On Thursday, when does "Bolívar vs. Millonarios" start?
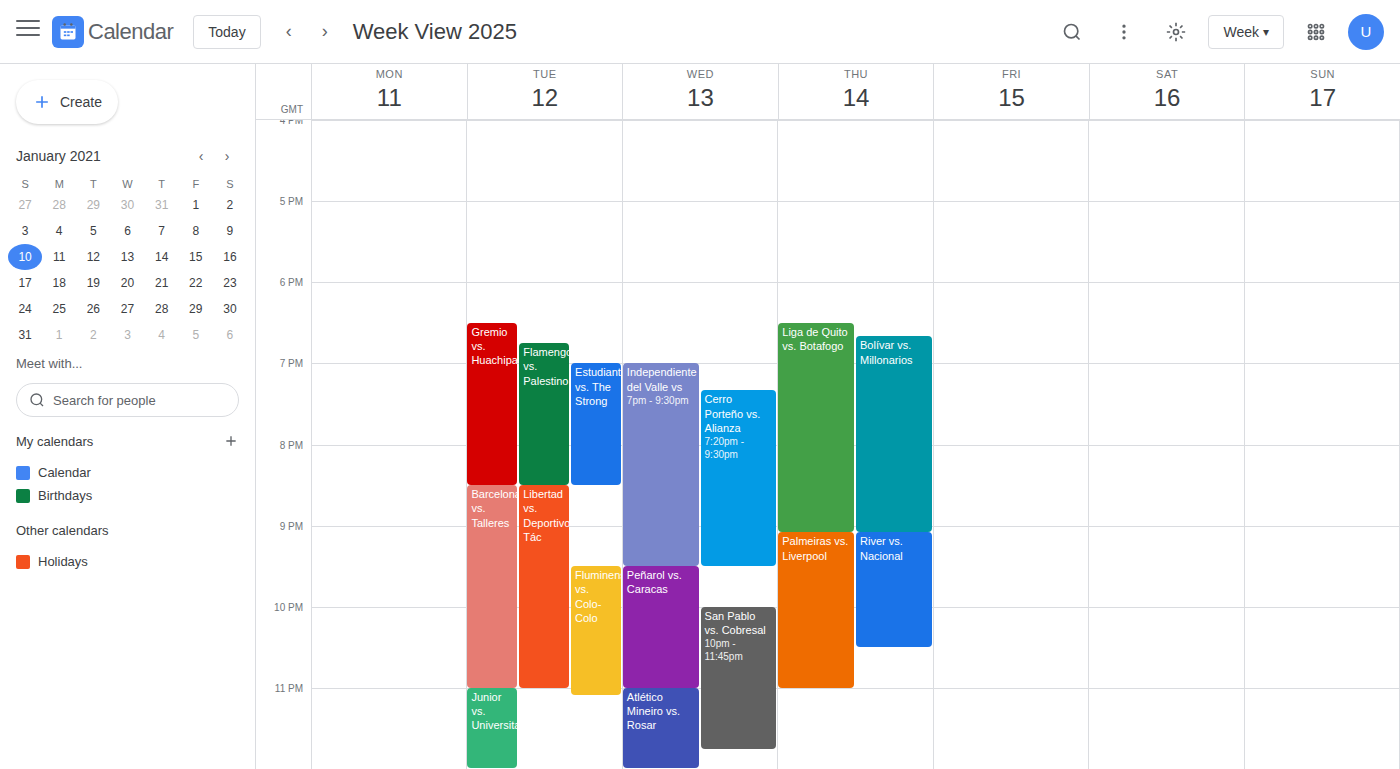
6:40 PM